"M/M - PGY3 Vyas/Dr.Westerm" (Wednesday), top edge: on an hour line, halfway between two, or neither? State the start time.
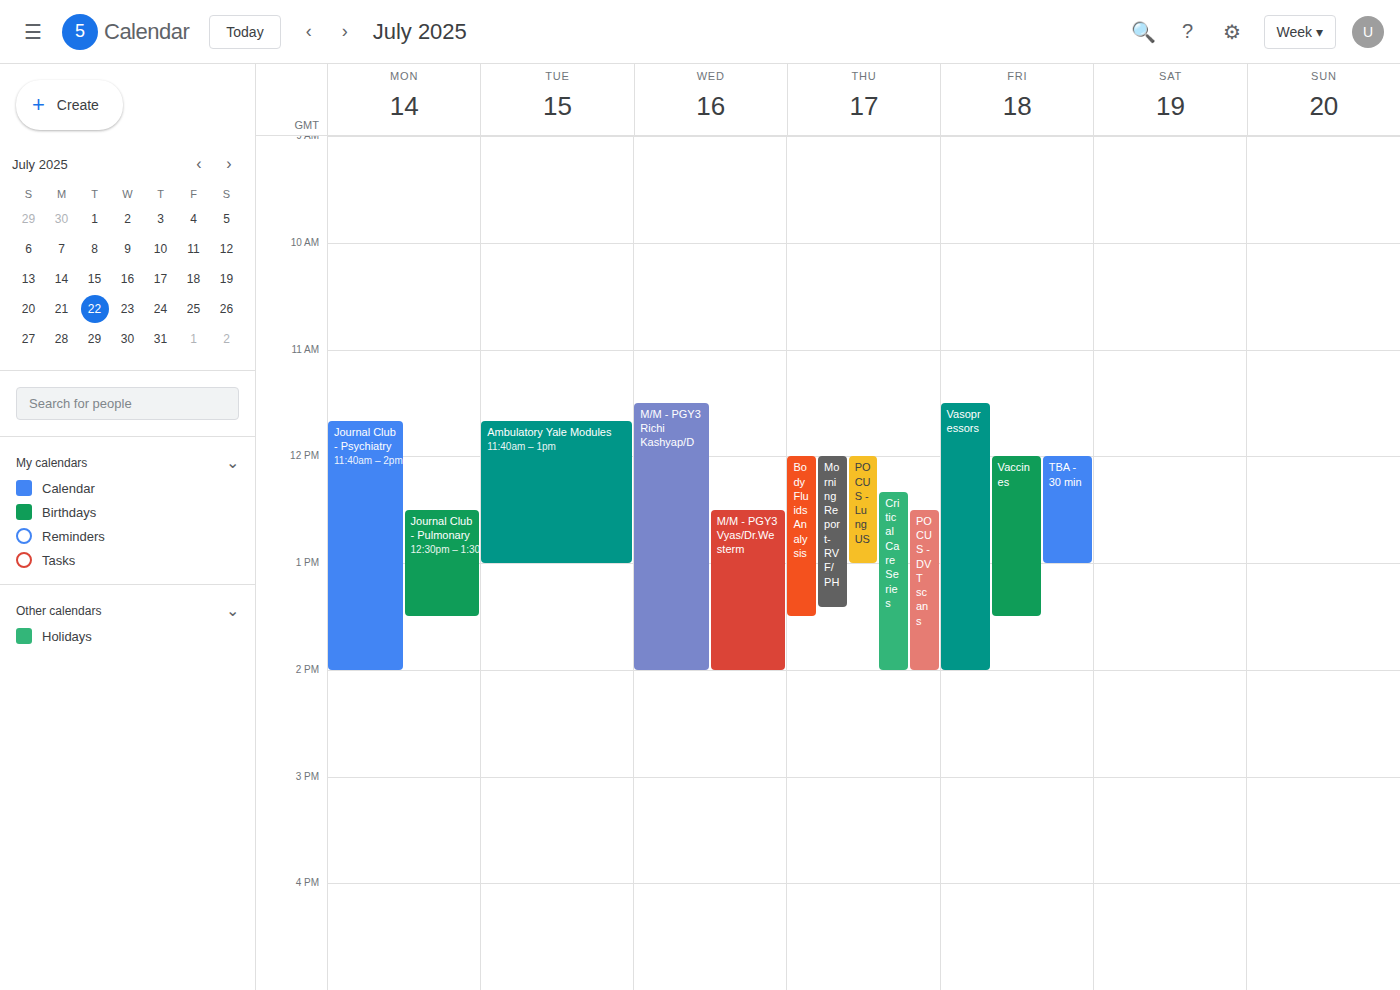
12:30 PM -- halfway between the 12 PM and 1 PM lines.